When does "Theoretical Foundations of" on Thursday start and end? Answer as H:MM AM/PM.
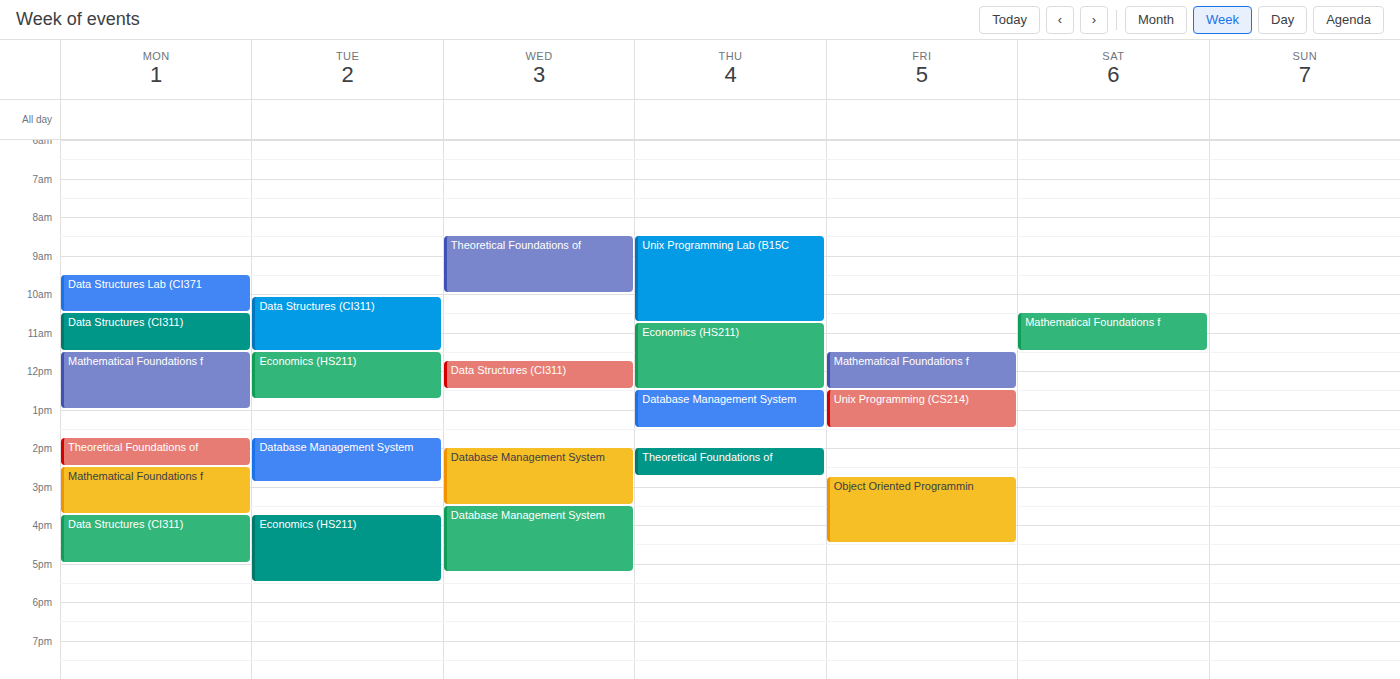
2:00 PM to 2:45 PM